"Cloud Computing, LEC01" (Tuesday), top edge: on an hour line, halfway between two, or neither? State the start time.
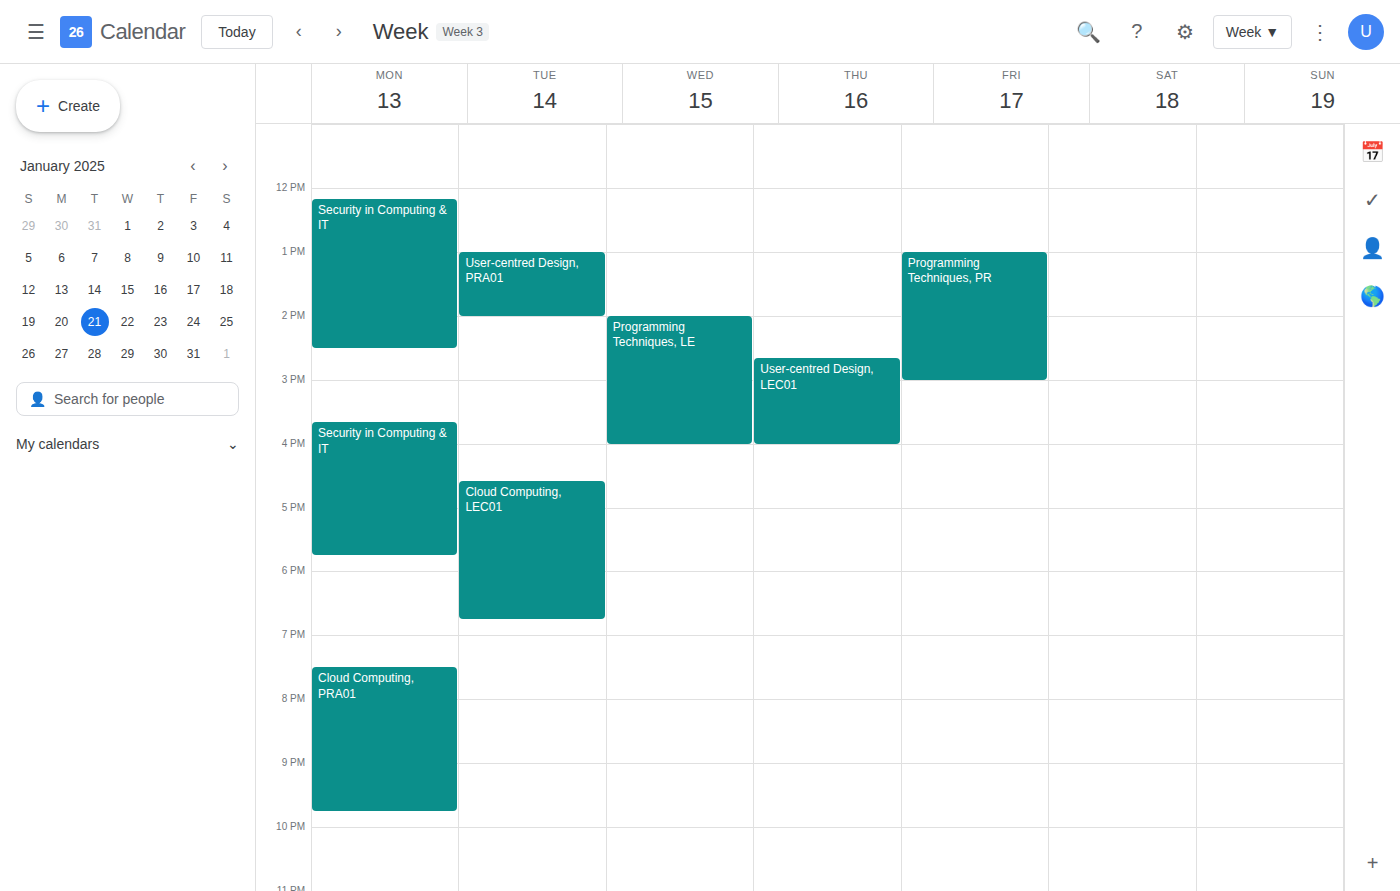
4:35 PM -- neither: 35 minutes below the 4 PM line and 25 minutes above the 5 PM line.